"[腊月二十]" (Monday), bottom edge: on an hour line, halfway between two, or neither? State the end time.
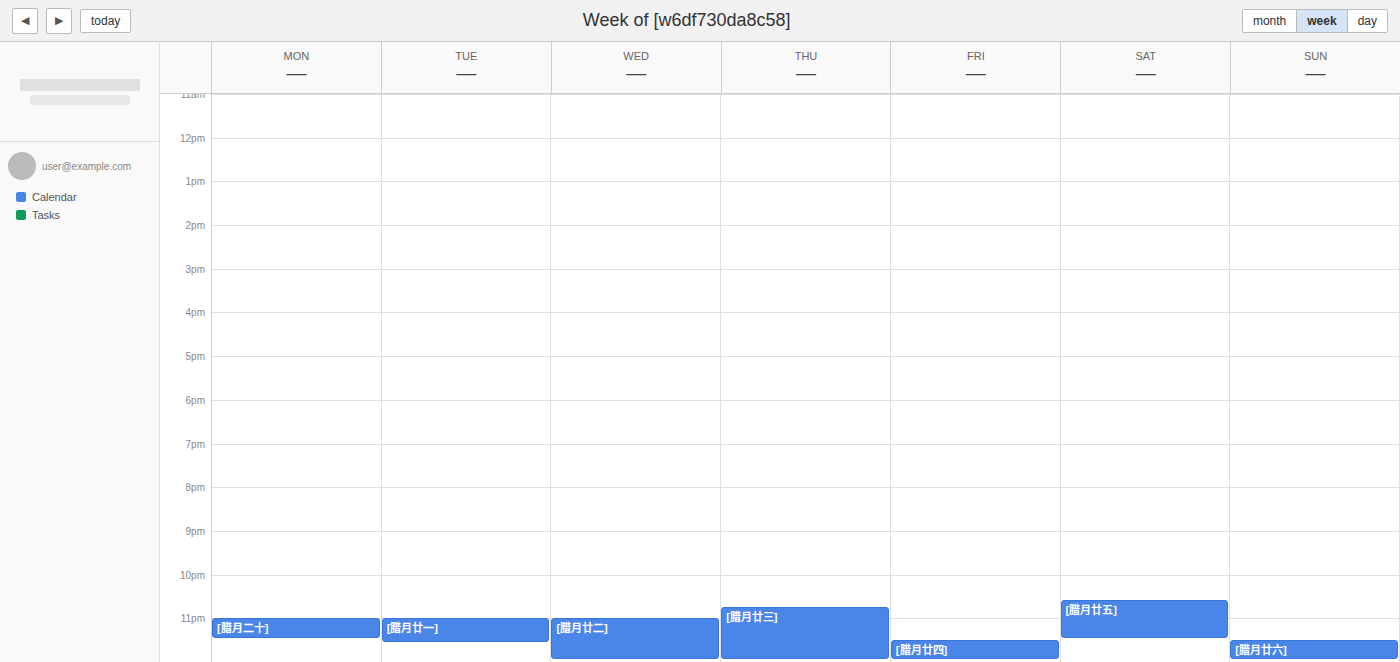
11:30 PM -- halfway between the 11 PM and 12 AM lines.